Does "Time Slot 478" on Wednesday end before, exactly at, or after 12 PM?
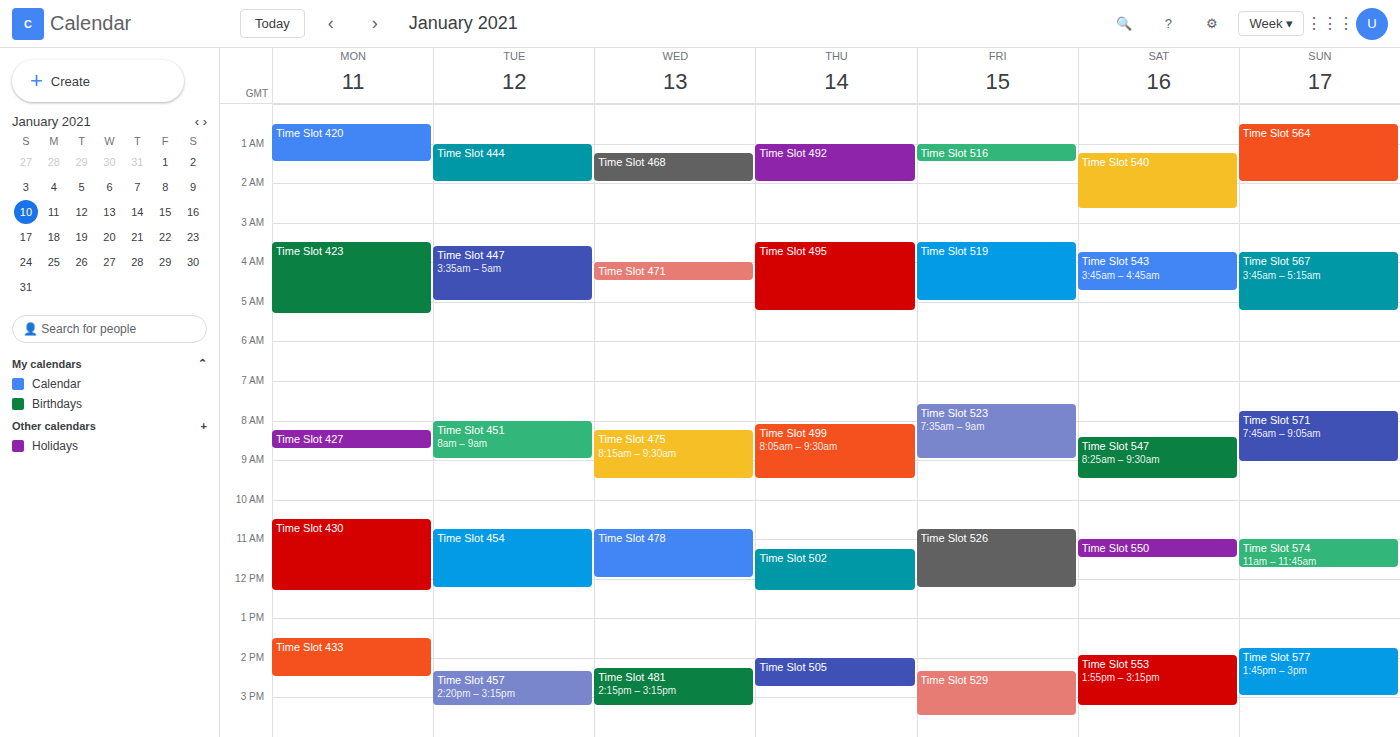
12:00 PM -- exactly at 12 PM, on the 12 PM line.